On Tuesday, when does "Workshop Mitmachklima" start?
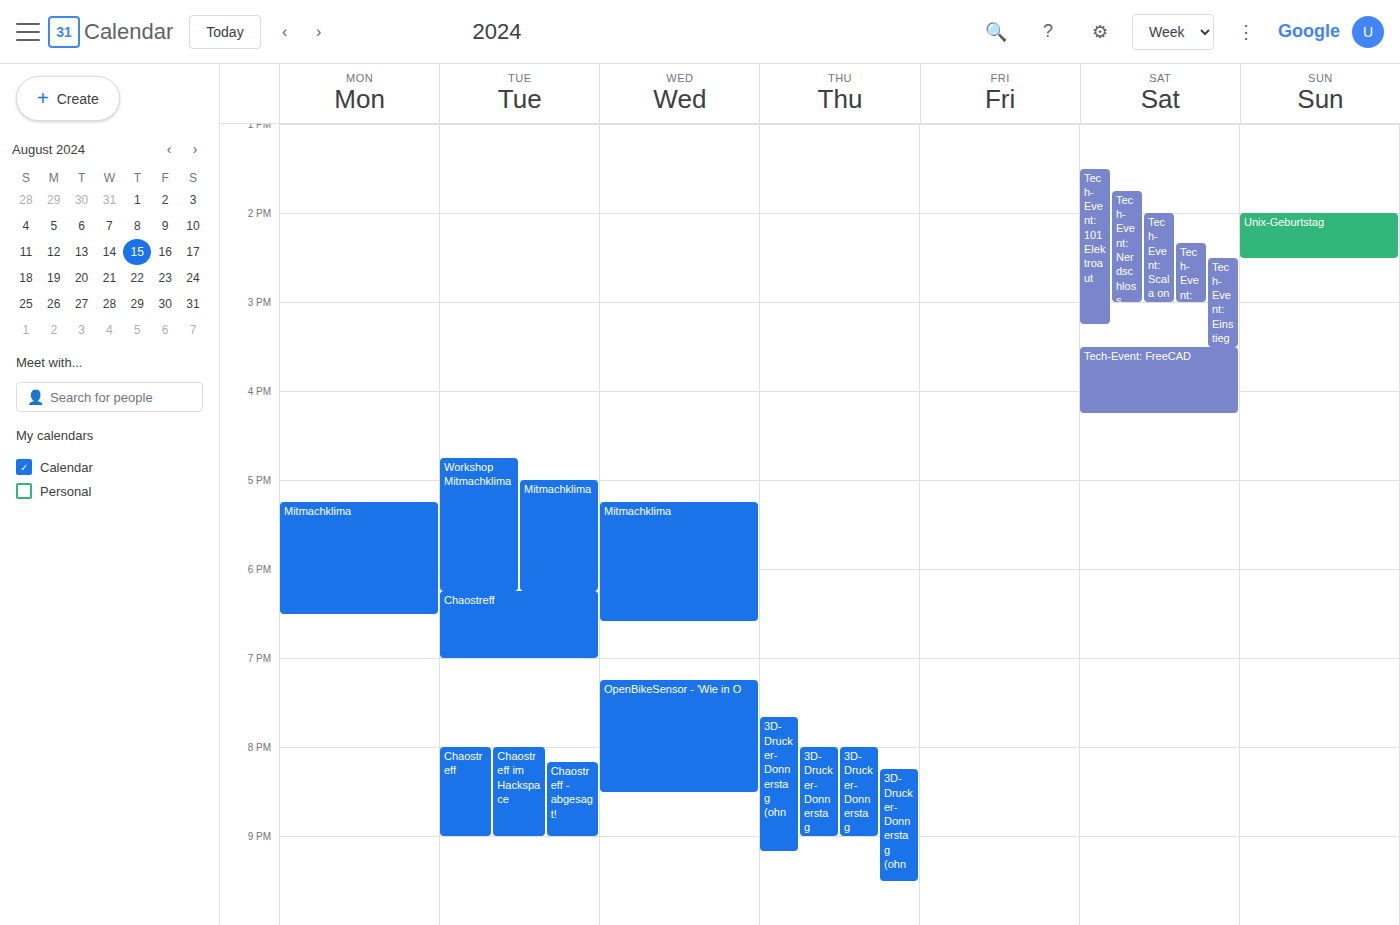
4:45 PM